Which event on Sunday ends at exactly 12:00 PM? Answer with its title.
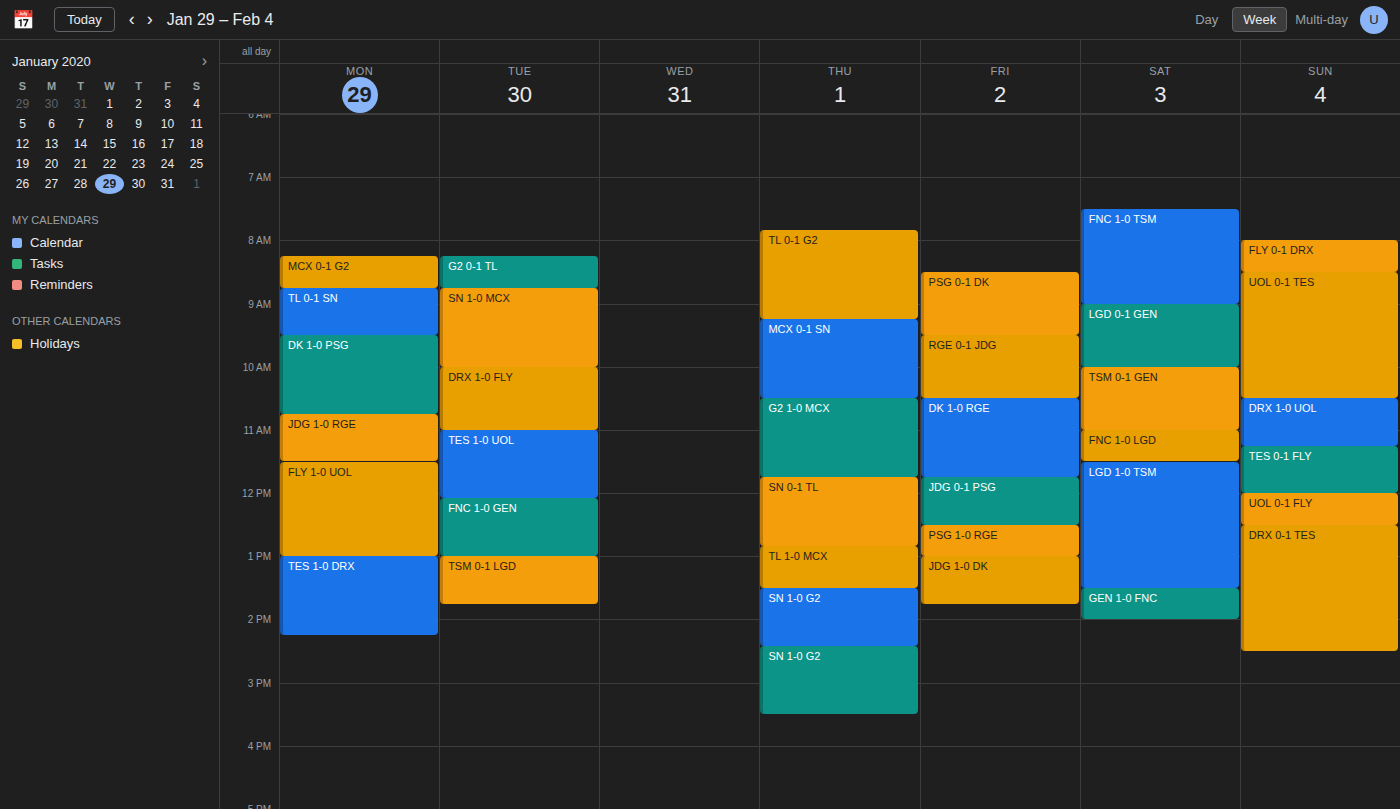
"TES 0-1 FLY"